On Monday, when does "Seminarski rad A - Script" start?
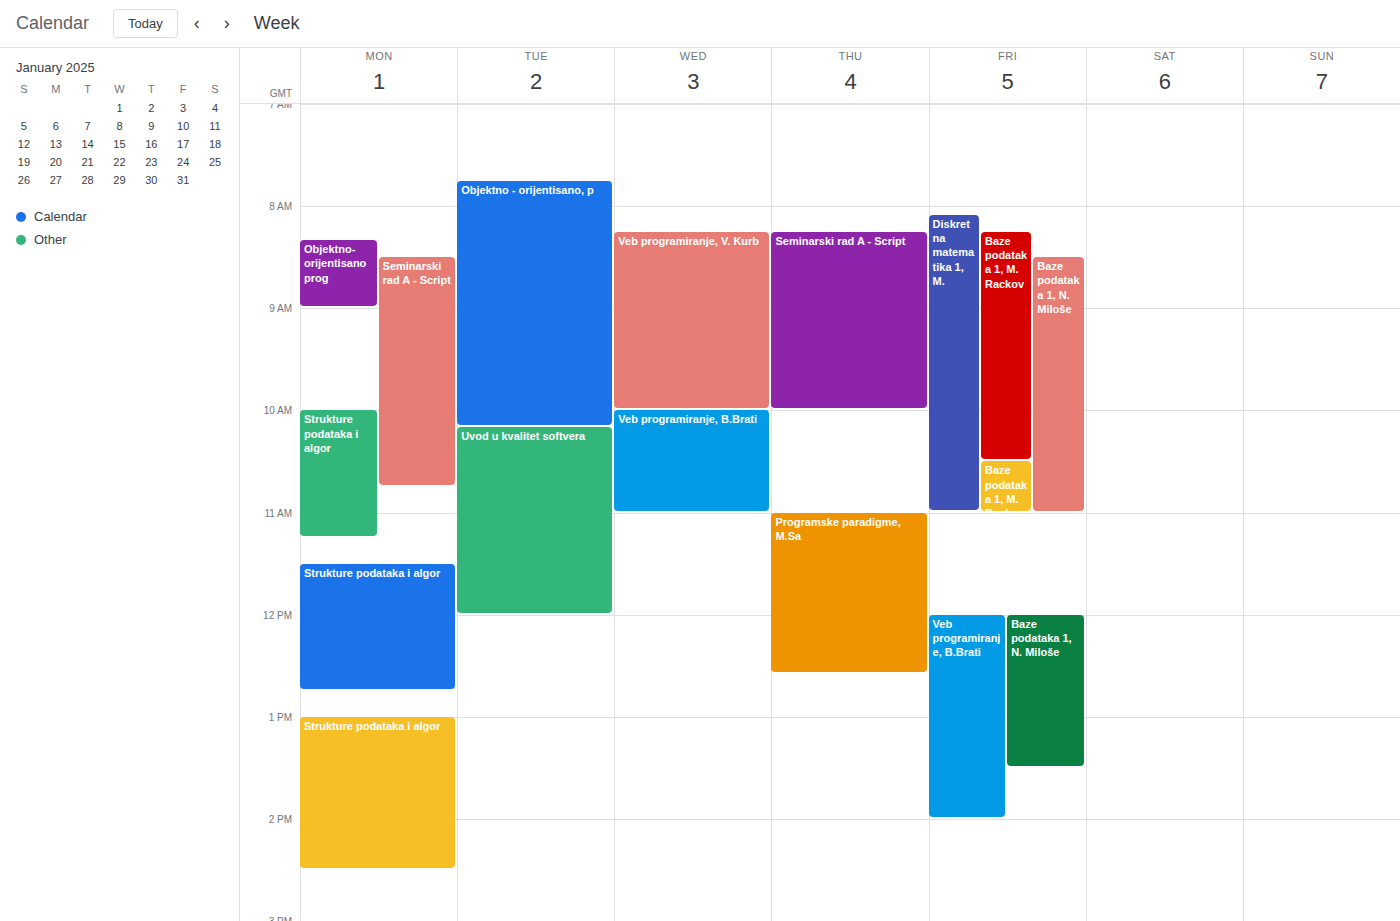
8:30 AM